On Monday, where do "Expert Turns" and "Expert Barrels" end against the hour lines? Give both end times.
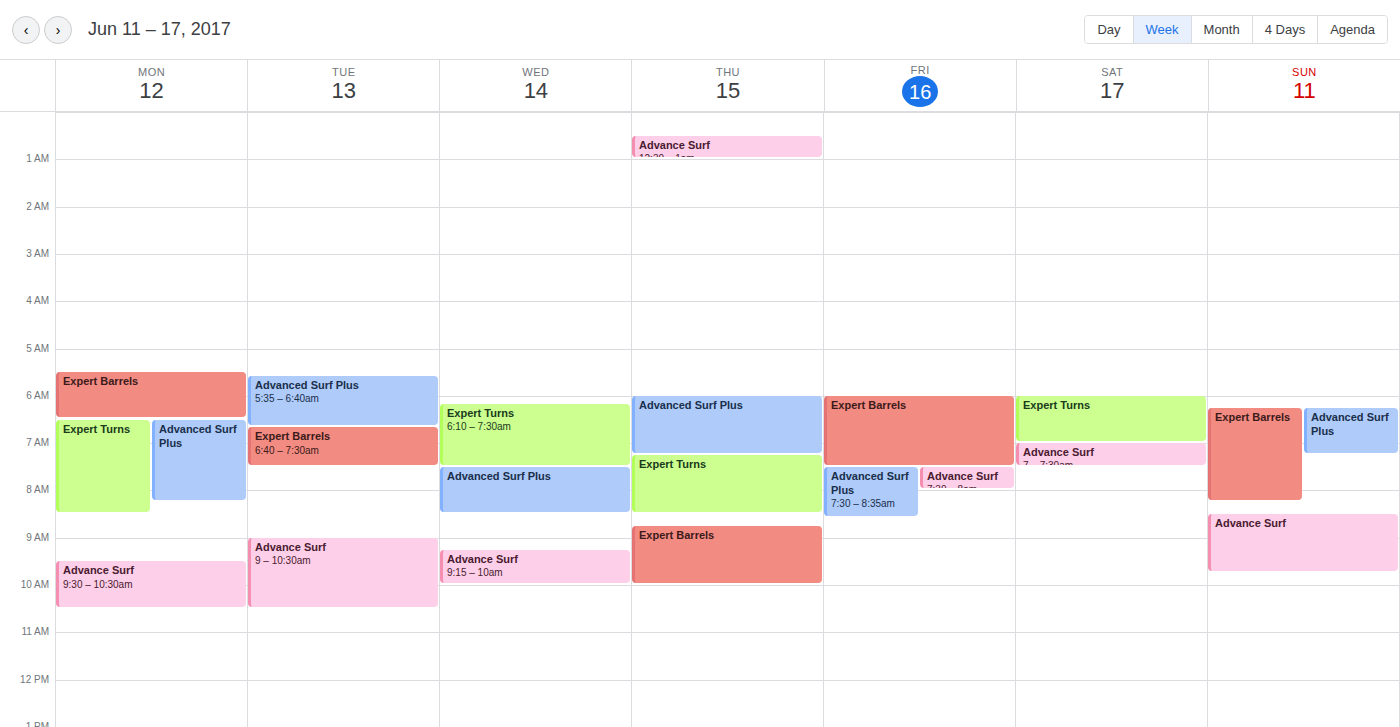
"Expert Turns": 8:30 AM, halfway between the 8 AM and 9 AM lines. "Expert Barrels": 6:30 AM, halfway between the 6 AM and 7 AM lines.